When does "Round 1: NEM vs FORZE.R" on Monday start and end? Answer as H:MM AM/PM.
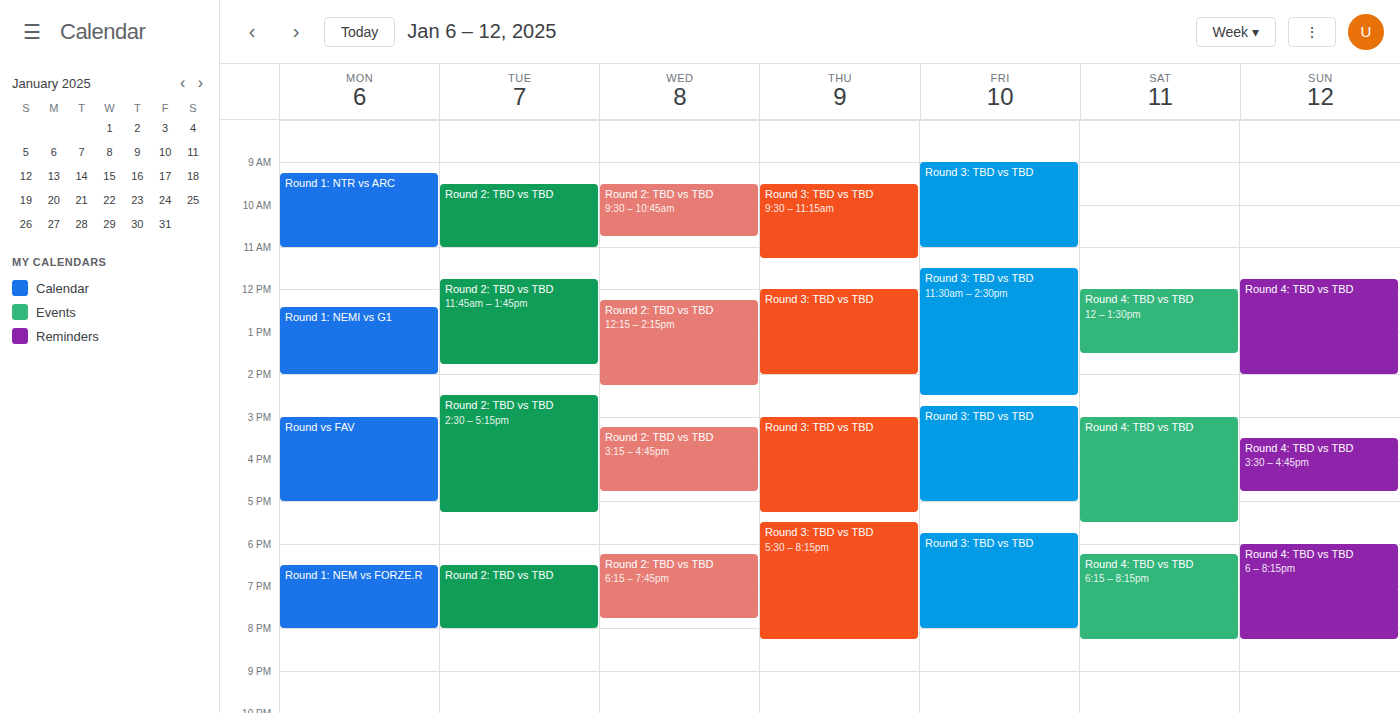
6:30 PM to 8:00 PM